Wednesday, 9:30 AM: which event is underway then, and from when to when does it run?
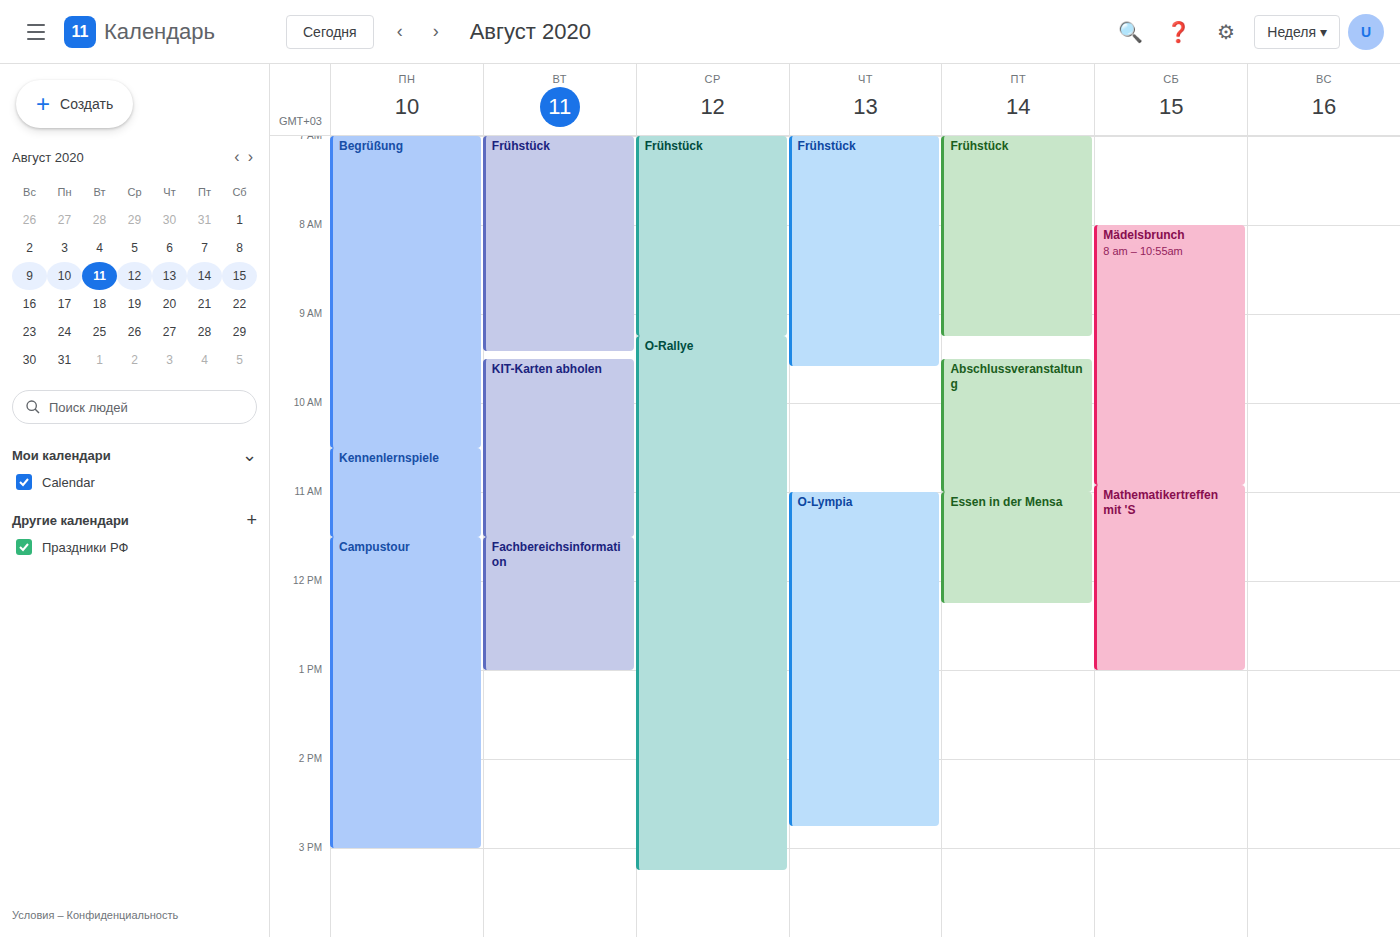
"O-Rallye", 9:15 AM to 3:15 PM